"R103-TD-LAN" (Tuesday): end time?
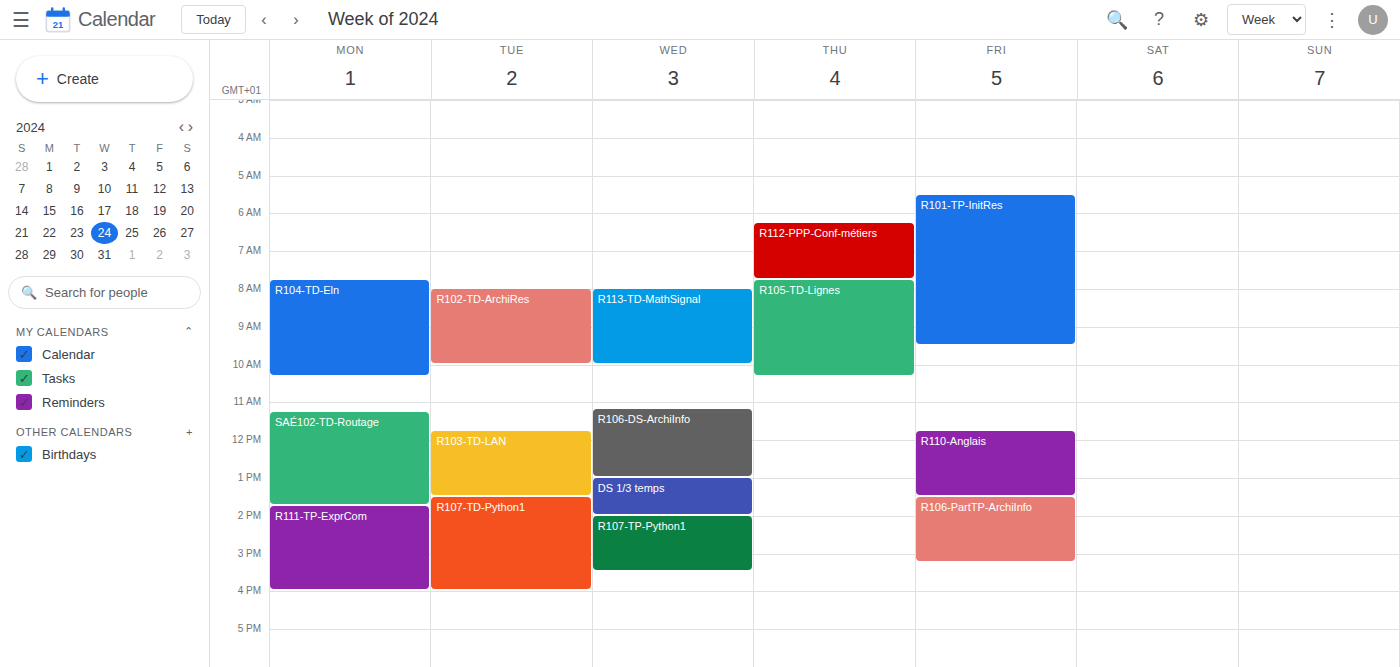
1:30 PM